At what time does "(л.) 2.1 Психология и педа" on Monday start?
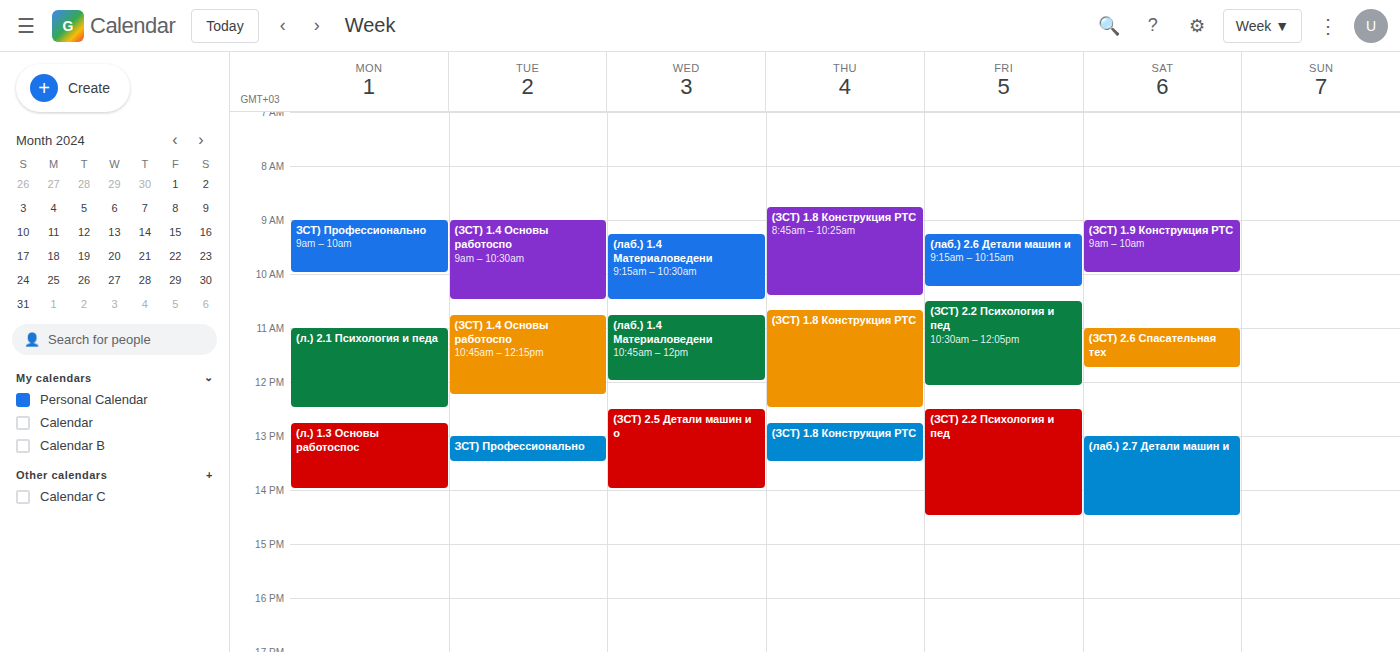
11:00 AM